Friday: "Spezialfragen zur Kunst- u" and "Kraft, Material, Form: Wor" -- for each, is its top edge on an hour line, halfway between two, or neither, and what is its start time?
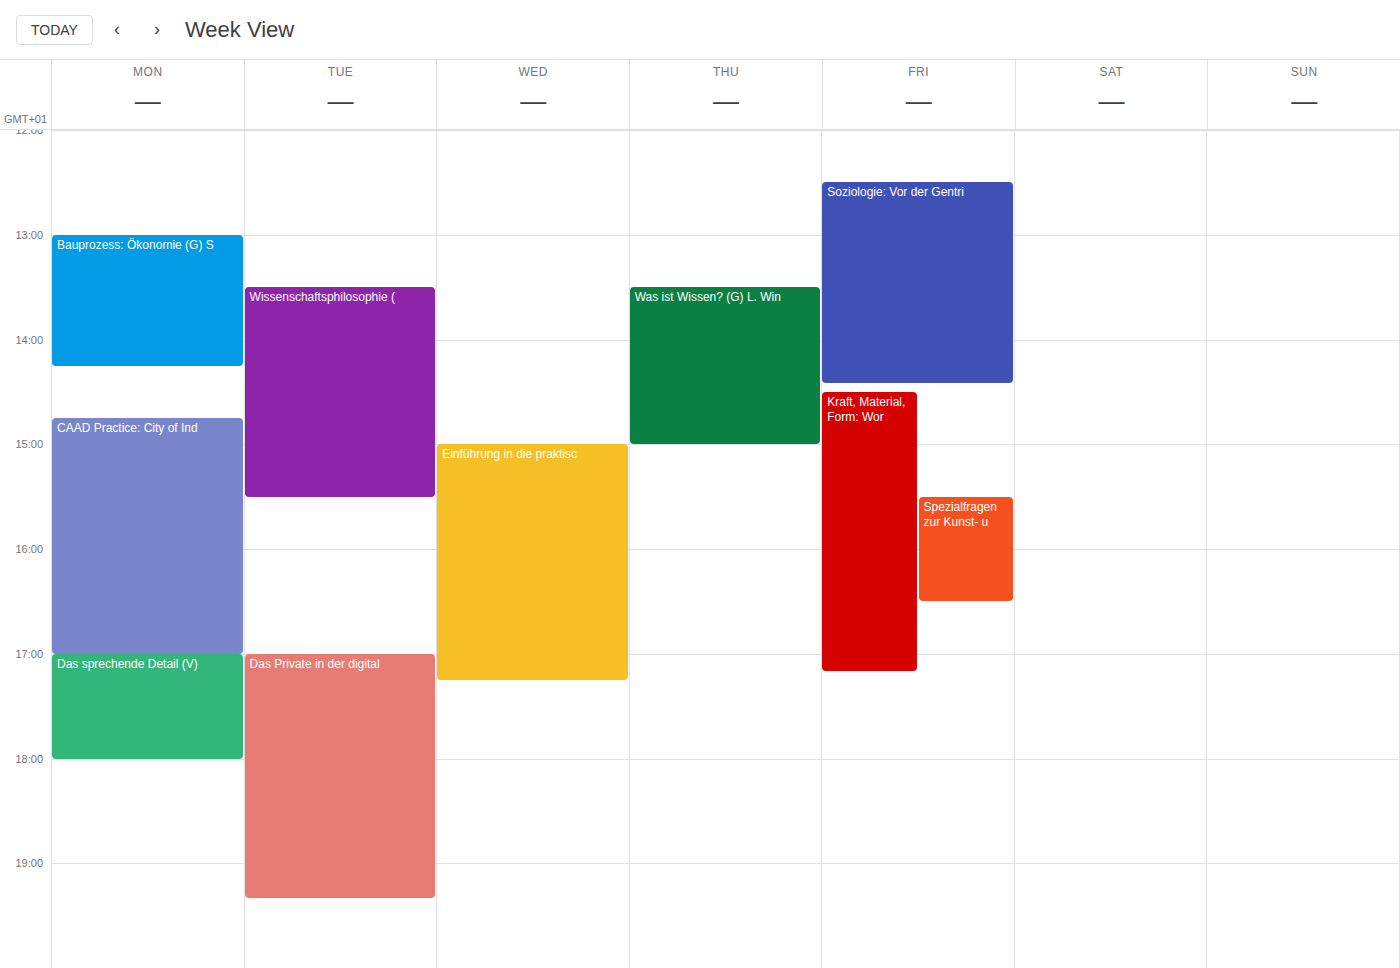
"Spezialfragen zur Kunst- u": 3:30 PM, halfway between the 3 PM and 4 PM lines. "Kraft, Material, Form: Wor": 2:30 PM, halfway between the 2 PM and 3 PM lines.